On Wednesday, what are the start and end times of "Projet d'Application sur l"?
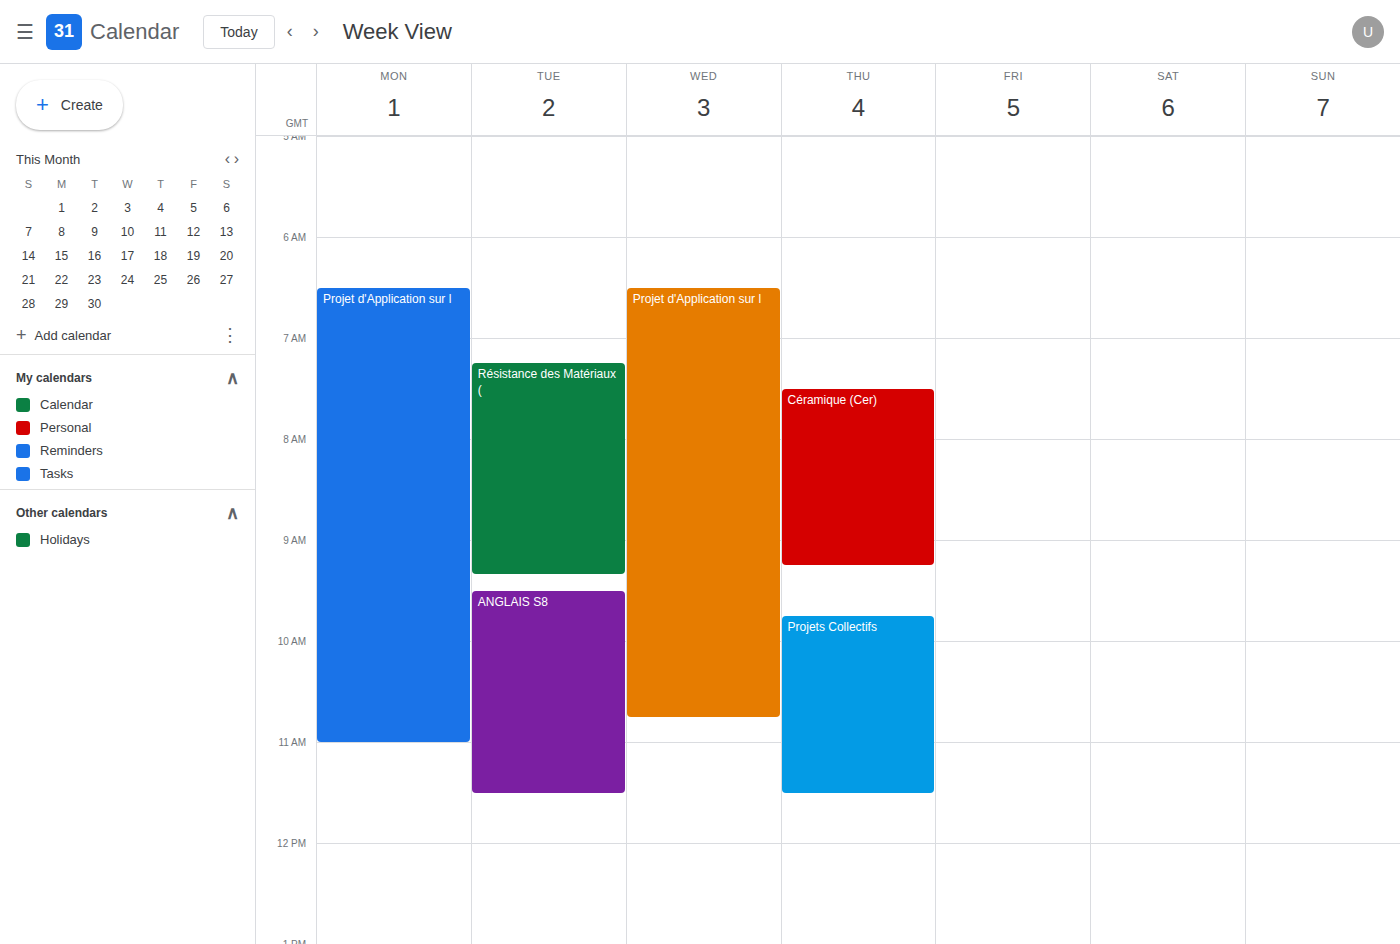
6:30 AM to 10:45 AM